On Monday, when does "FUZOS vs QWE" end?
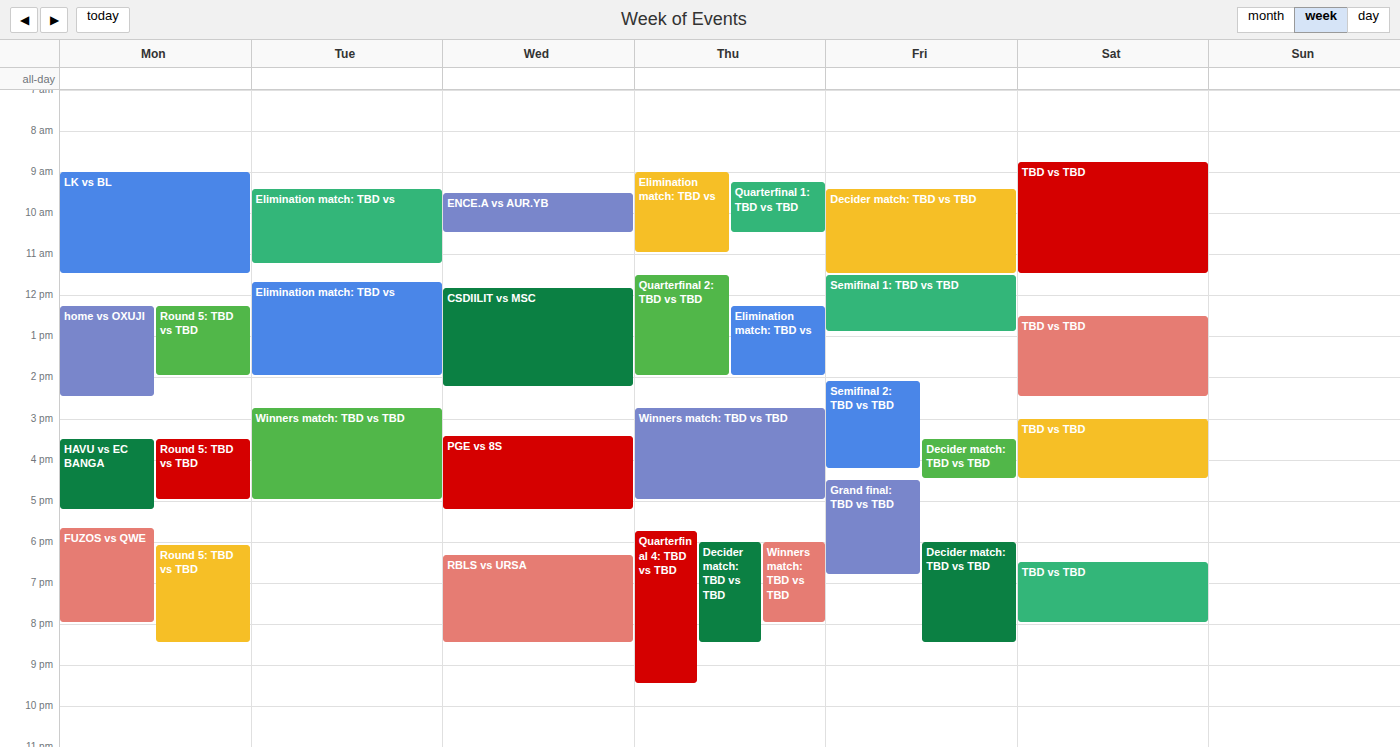
8:00 PM